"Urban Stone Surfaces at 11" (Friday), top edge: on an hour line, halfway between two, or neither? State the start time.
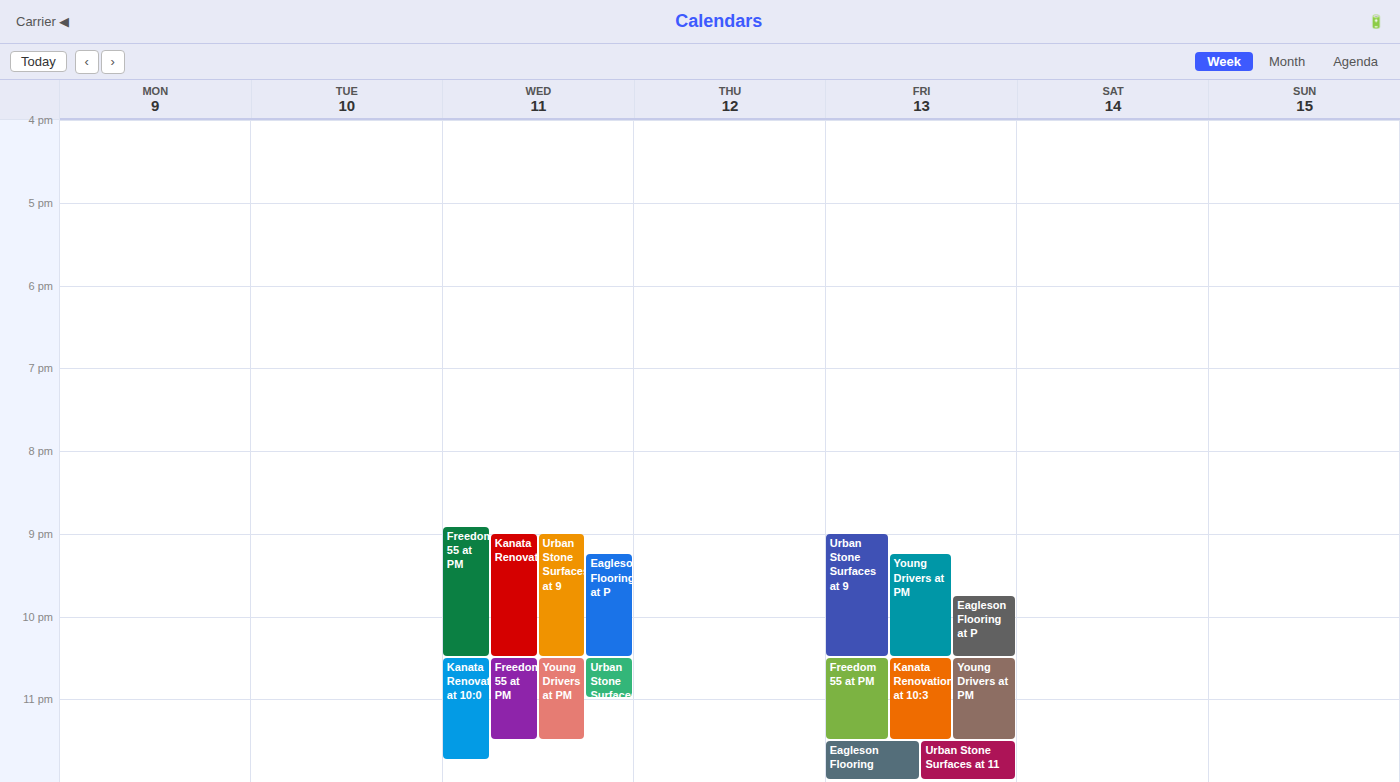
23:30 -- halfway between the 23:00 and 24:00 lines.